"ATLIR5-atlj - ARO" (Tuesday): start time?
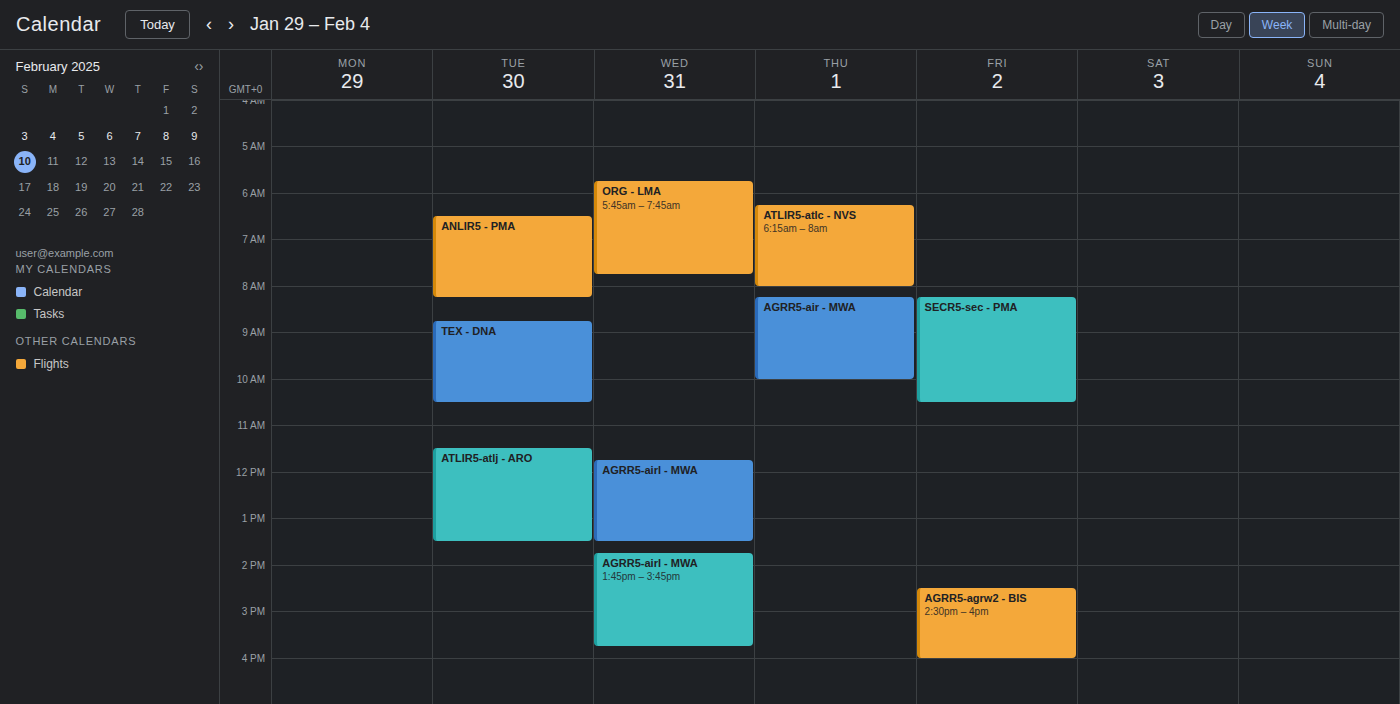
11:30 AM